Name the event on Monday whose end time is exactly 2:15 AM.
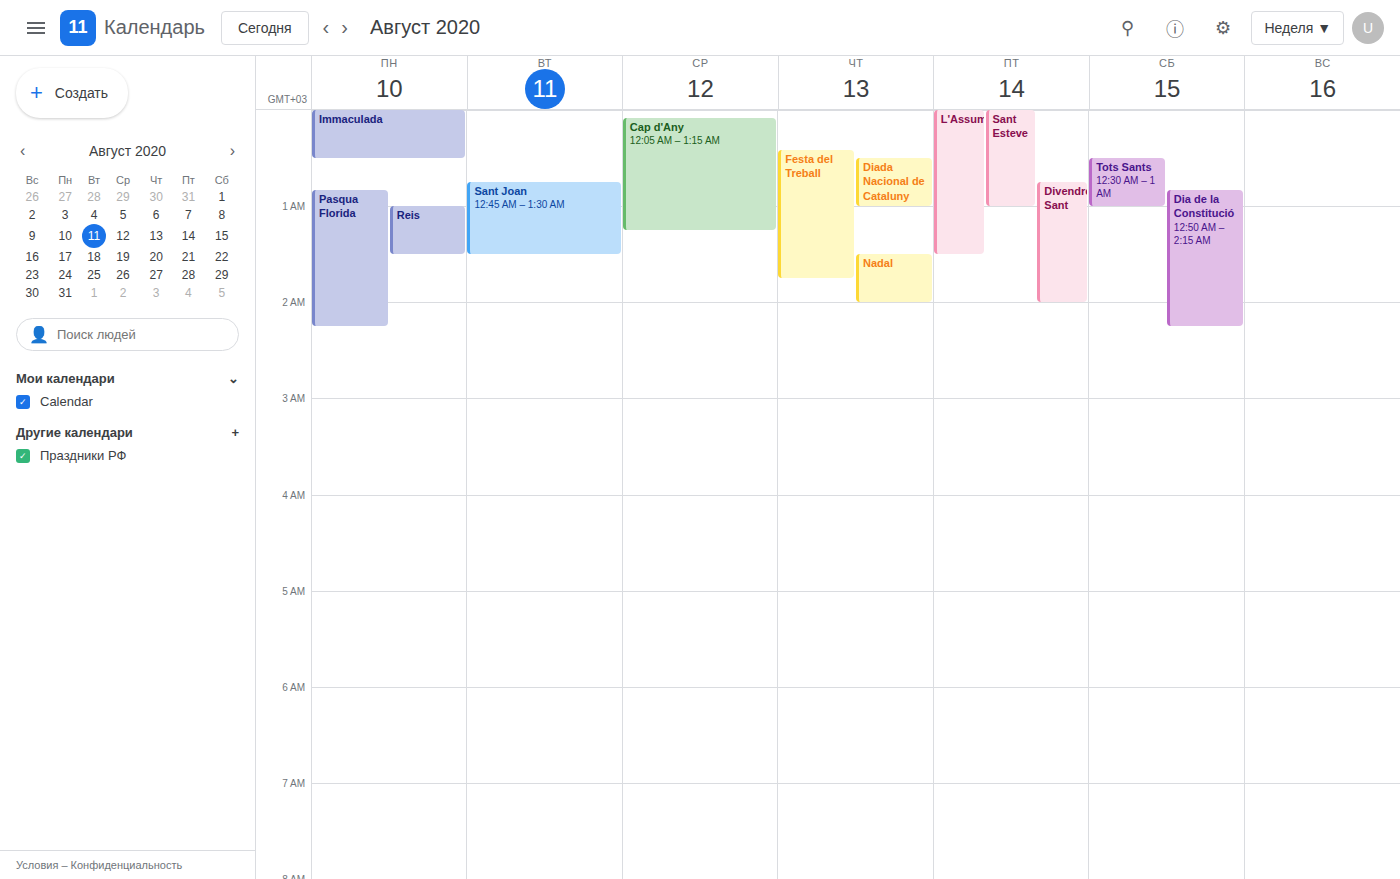
"Pasqua Florida"